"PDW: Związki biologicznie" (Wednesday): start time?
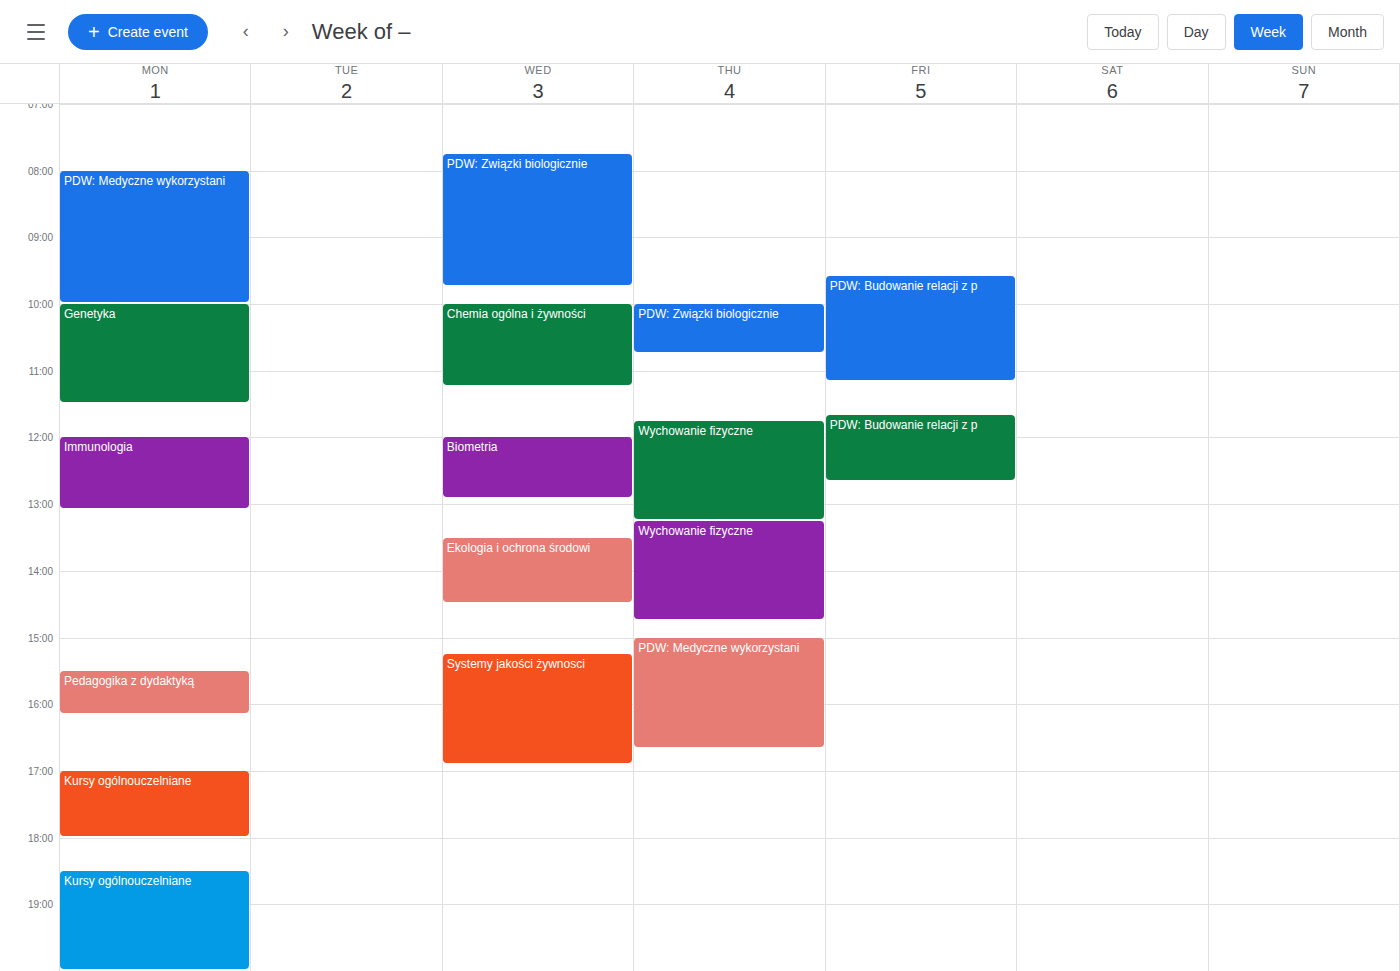
7:45 AM